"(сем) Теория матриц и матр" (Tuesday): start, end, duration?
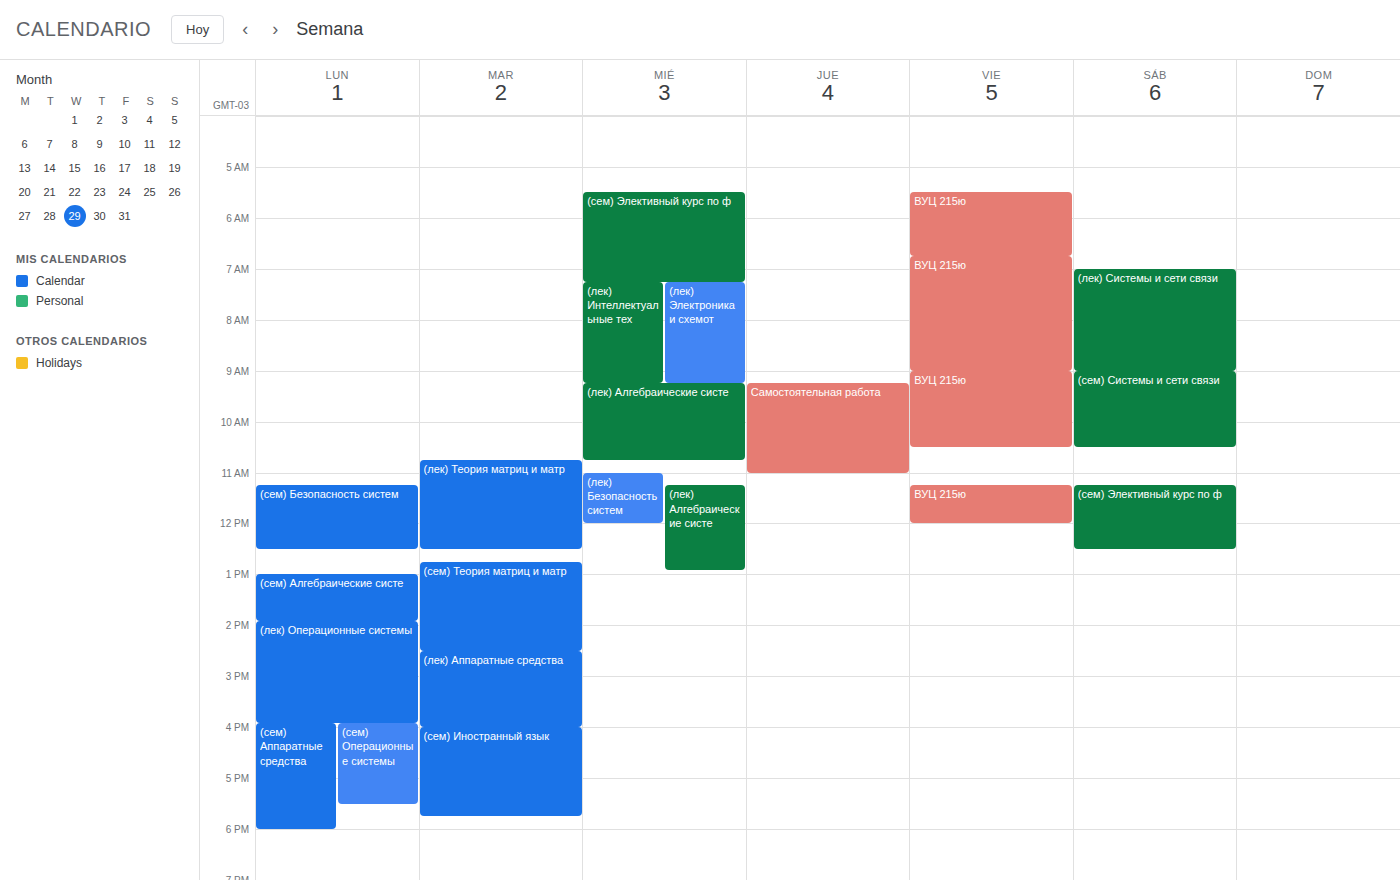
12:45 PM to 2:30 PM, 1 hour 45 minutes